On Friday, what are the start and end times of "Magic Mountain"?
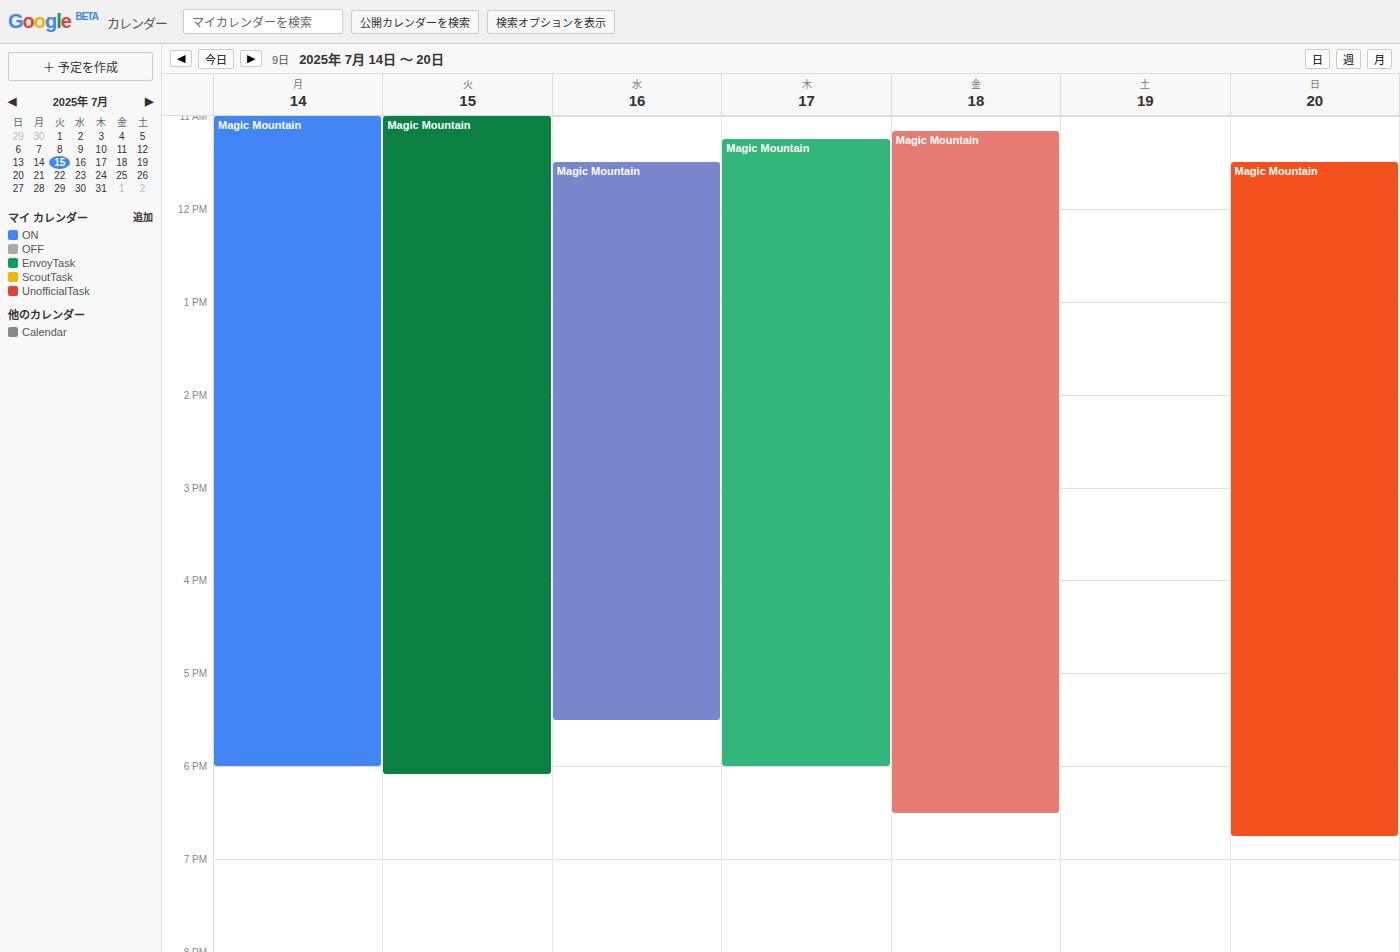
11:10 AM to 6:30 PM